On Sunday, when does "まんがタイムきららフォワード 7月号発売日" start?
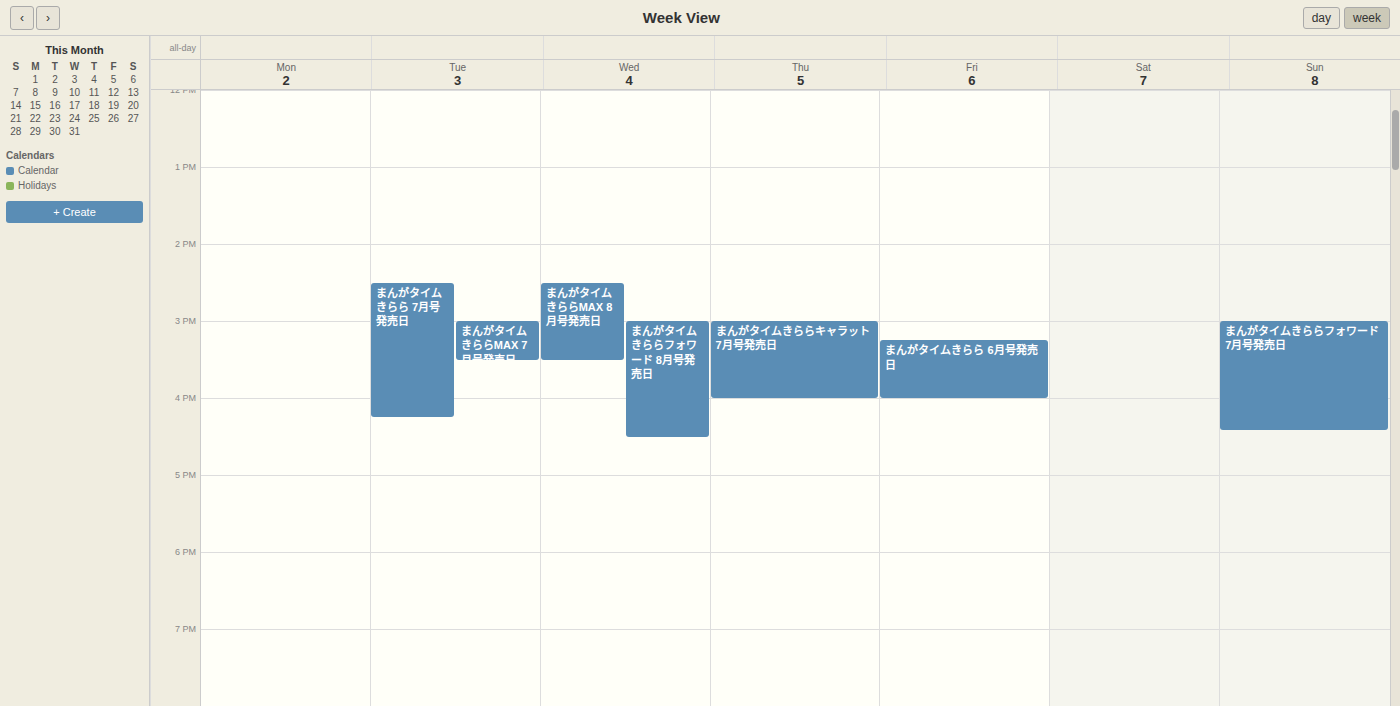
3:00 PM